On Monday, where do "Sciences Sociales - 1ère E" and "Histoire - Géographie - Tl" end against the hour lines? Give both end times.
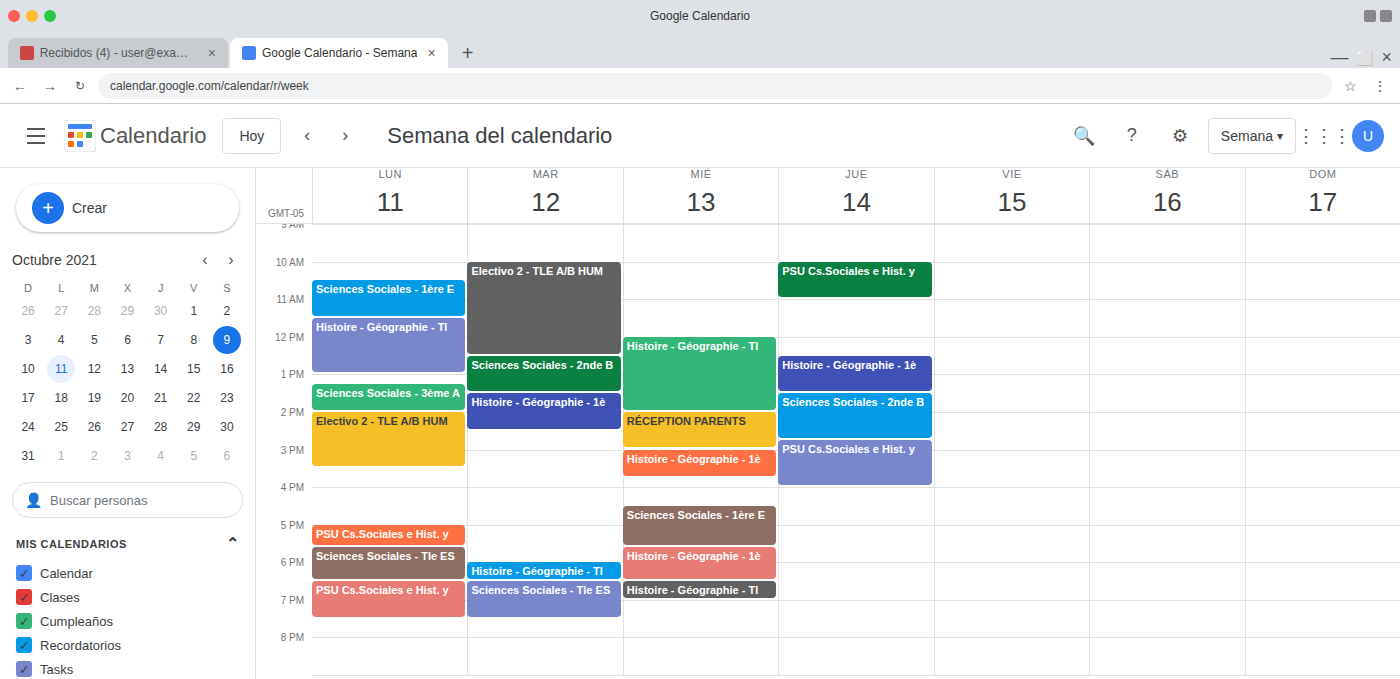
"Sciences Sociales - 1ère E": 11:30 AM, halfway between the 11 AM and 12 PM lines. "Histoire - Géographie - Tl": 1:00 PM, exactly on the 1 PM line.